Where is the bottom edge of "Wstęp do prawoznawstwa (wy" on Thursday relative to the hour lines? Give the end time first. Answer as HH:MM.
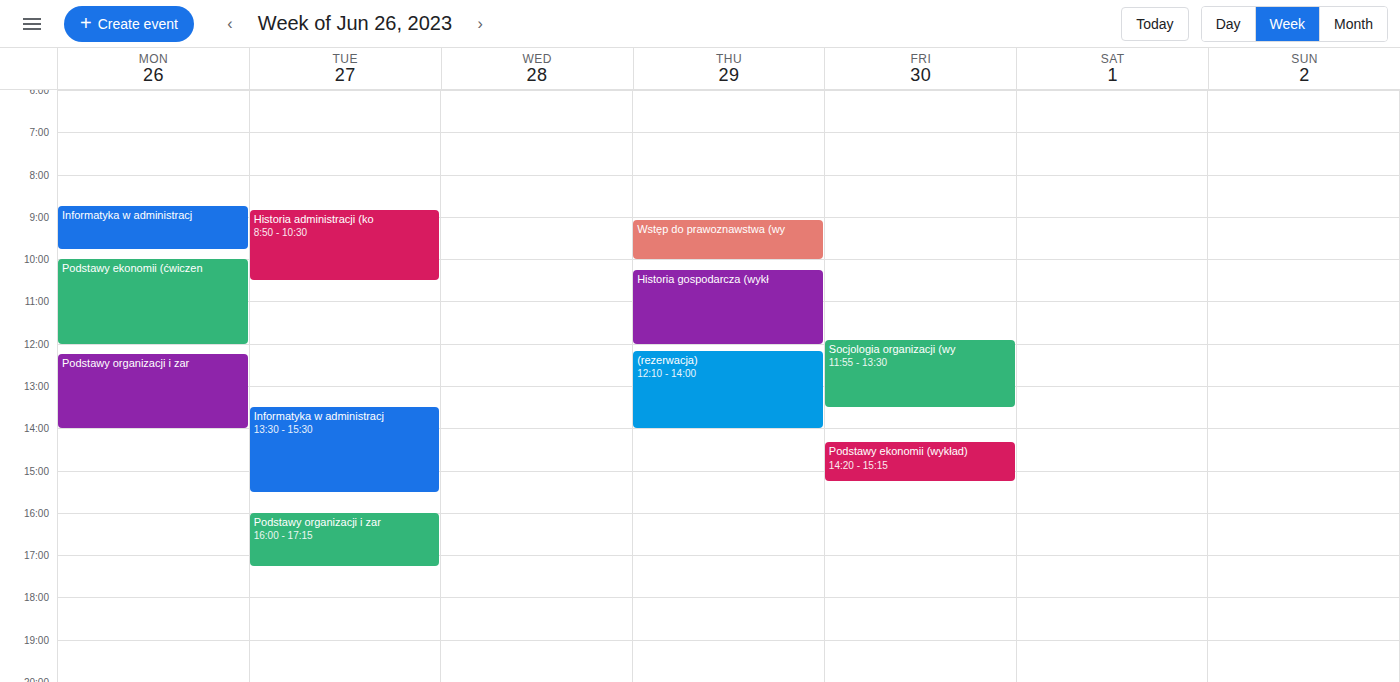
10:00 -- exactly on the 10:00 line.